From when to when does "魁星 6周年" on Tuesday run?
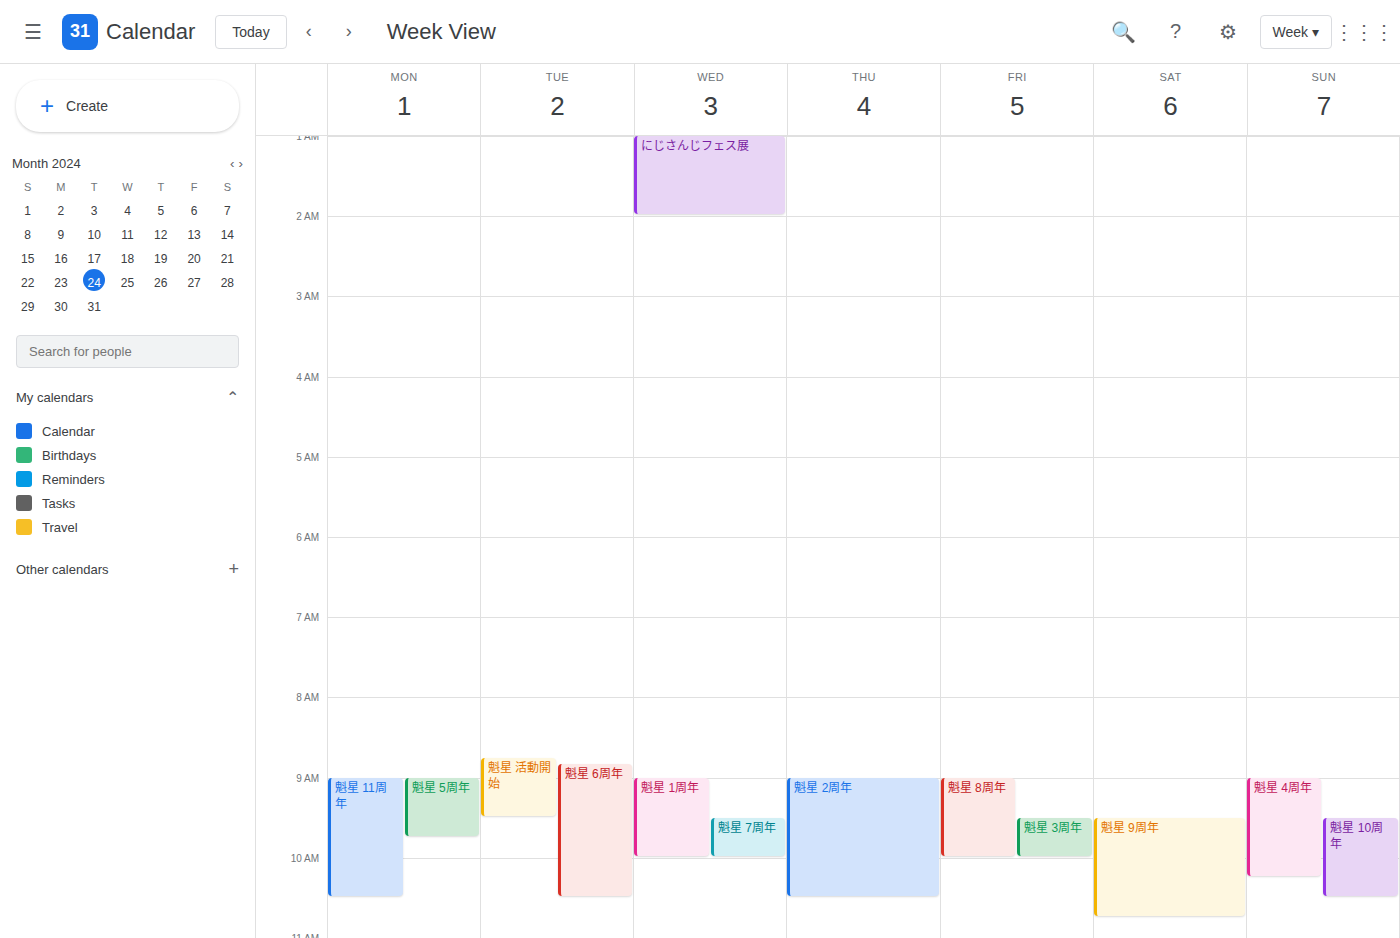
8:50 AM to 10:30 AM